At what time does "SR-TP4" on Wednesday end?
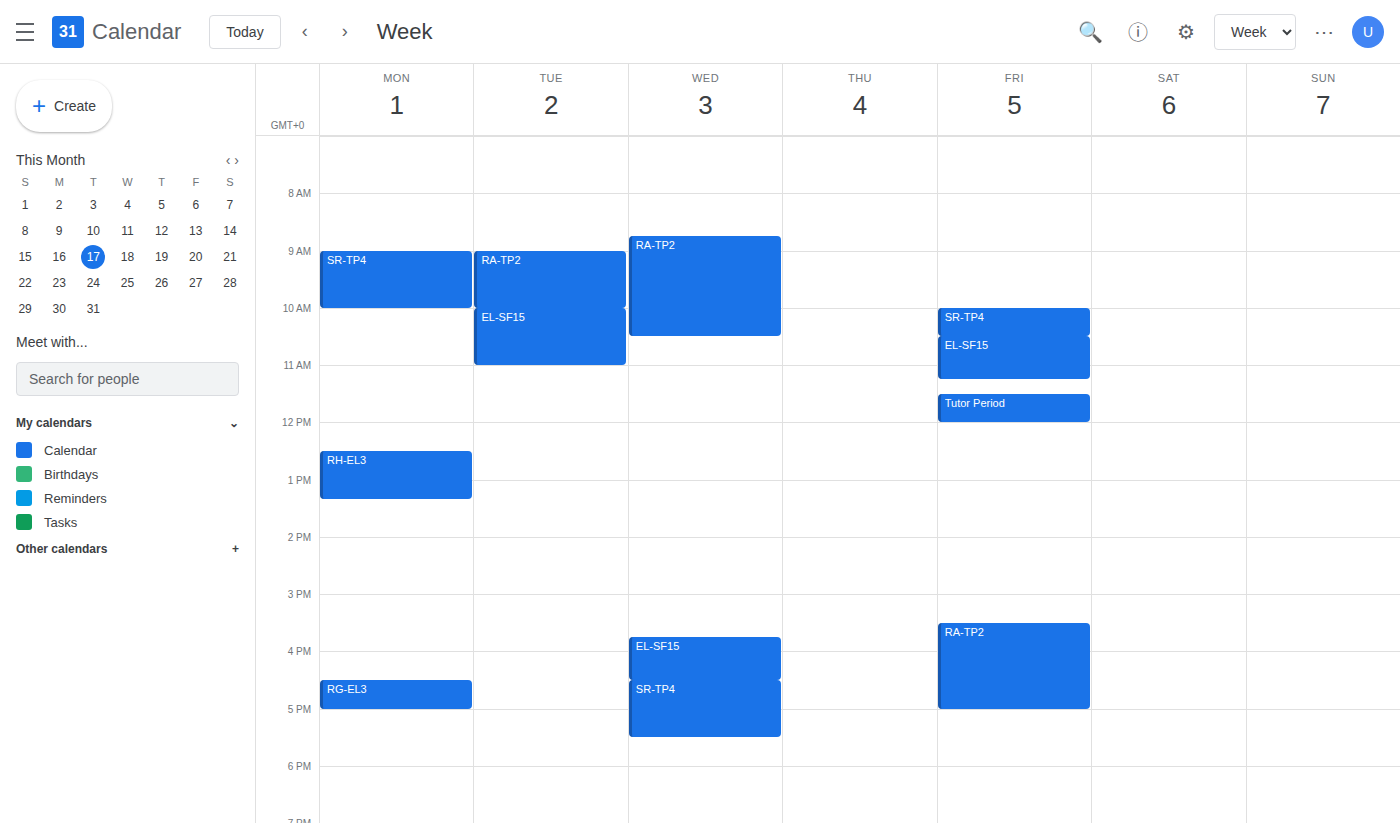
17:30